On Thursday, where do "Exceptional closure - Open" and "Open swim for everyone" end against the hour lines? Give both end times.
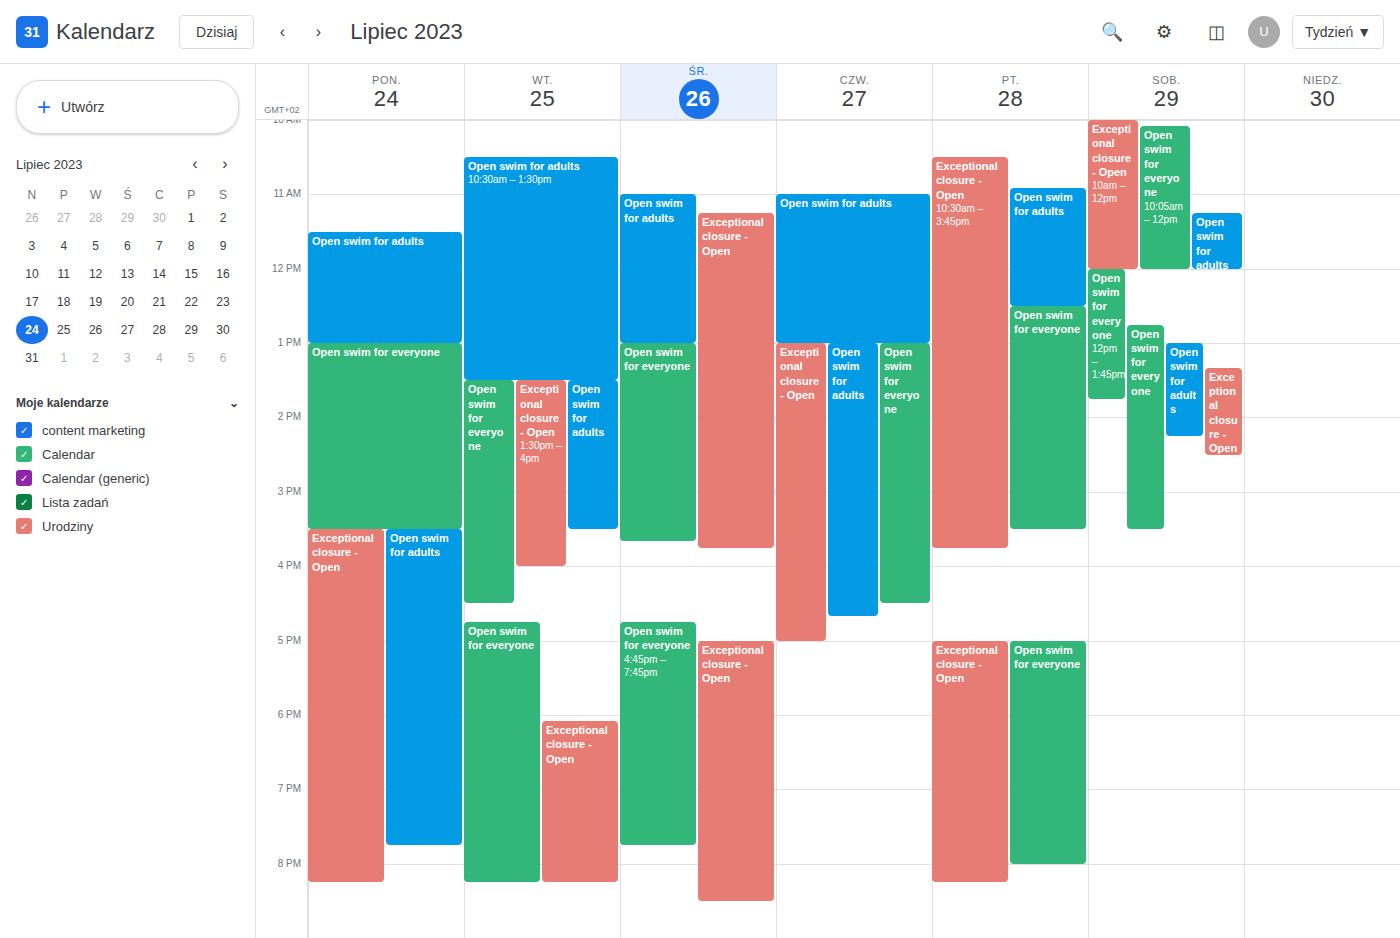
"Exceptional closure - Open": 5:00 PM, exactly on the 5 PM line. "Open swim for everyone": 4:30 PM, halfway between the 4 PM and 5 PM lines.